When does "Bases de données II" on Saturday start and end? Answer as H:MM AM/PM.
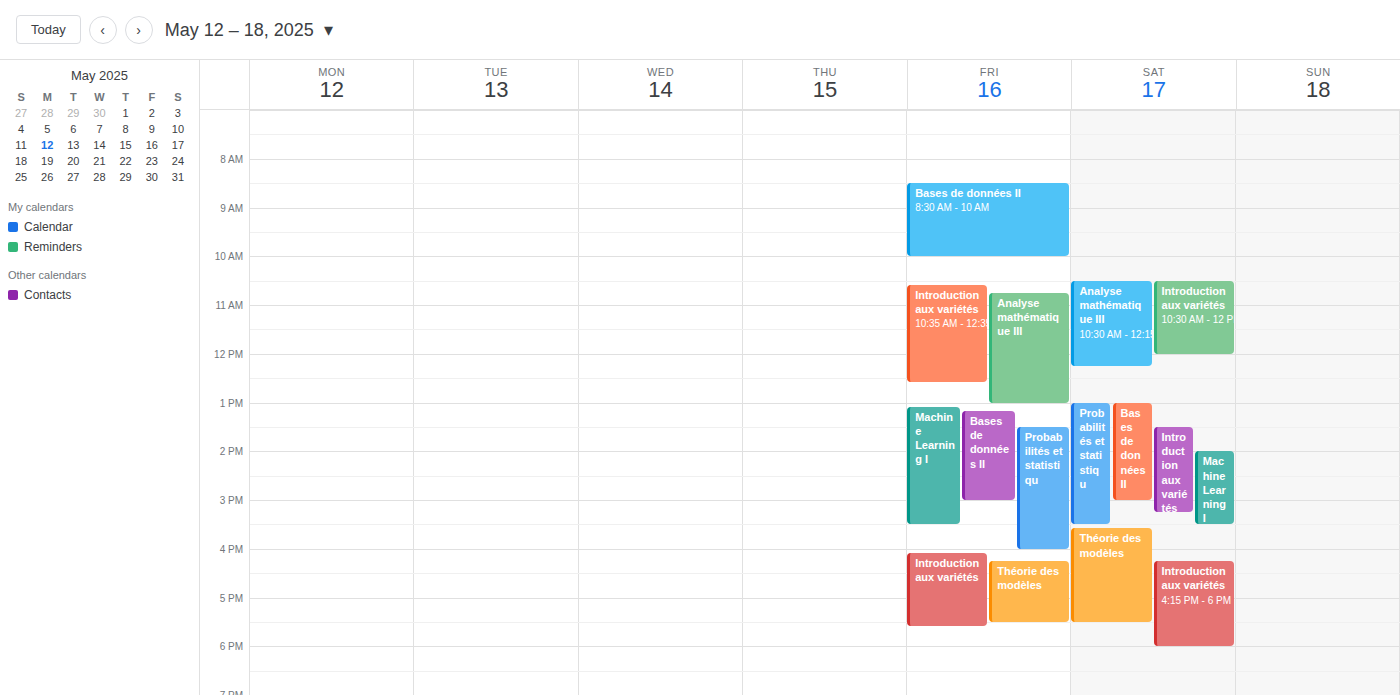
1:00 PM to 3:00 PM